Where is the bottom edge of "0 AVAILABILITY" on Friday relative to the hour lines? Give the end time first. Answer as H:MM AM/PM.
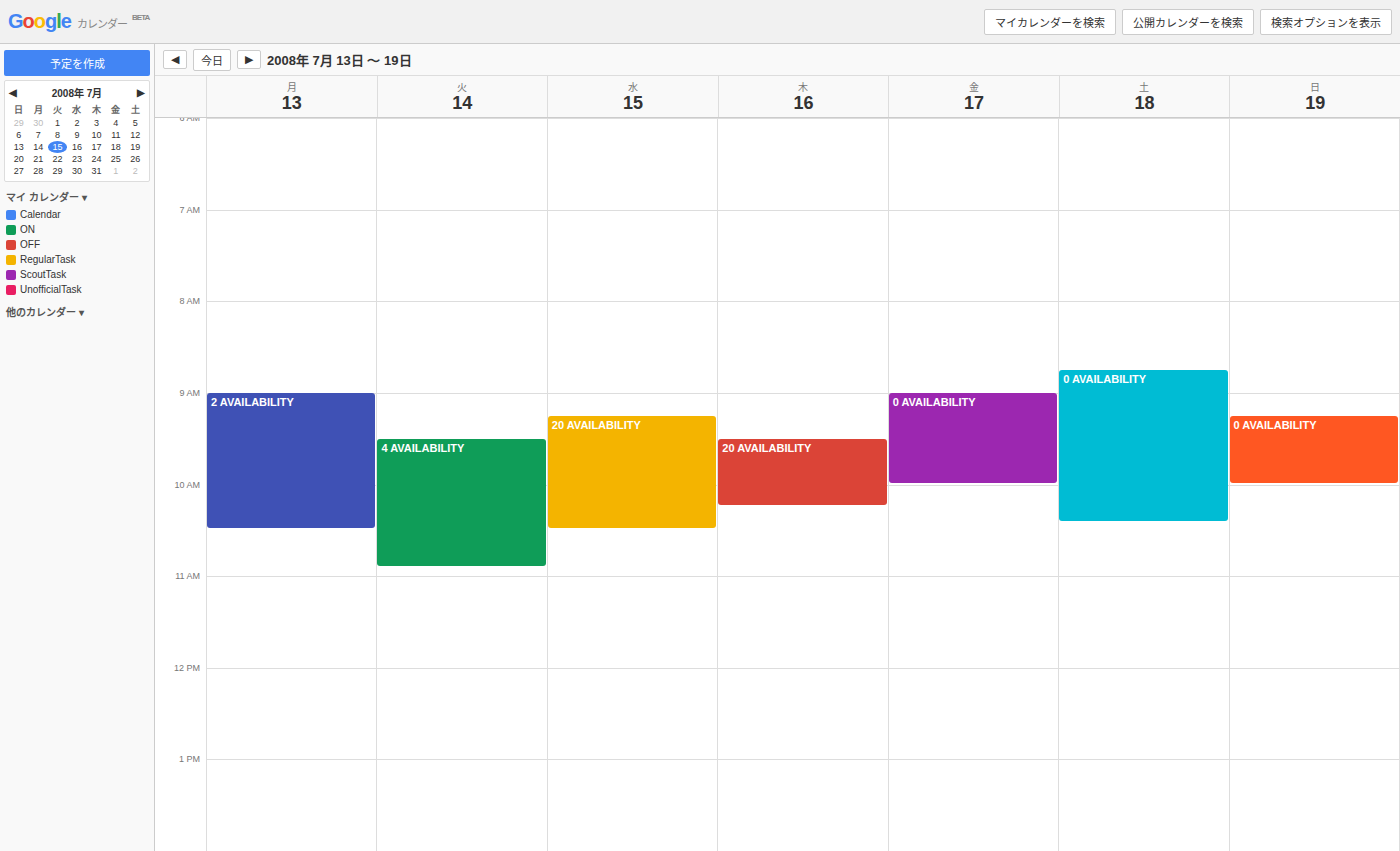
10:00 AM -- exactly on the 10 AM line.